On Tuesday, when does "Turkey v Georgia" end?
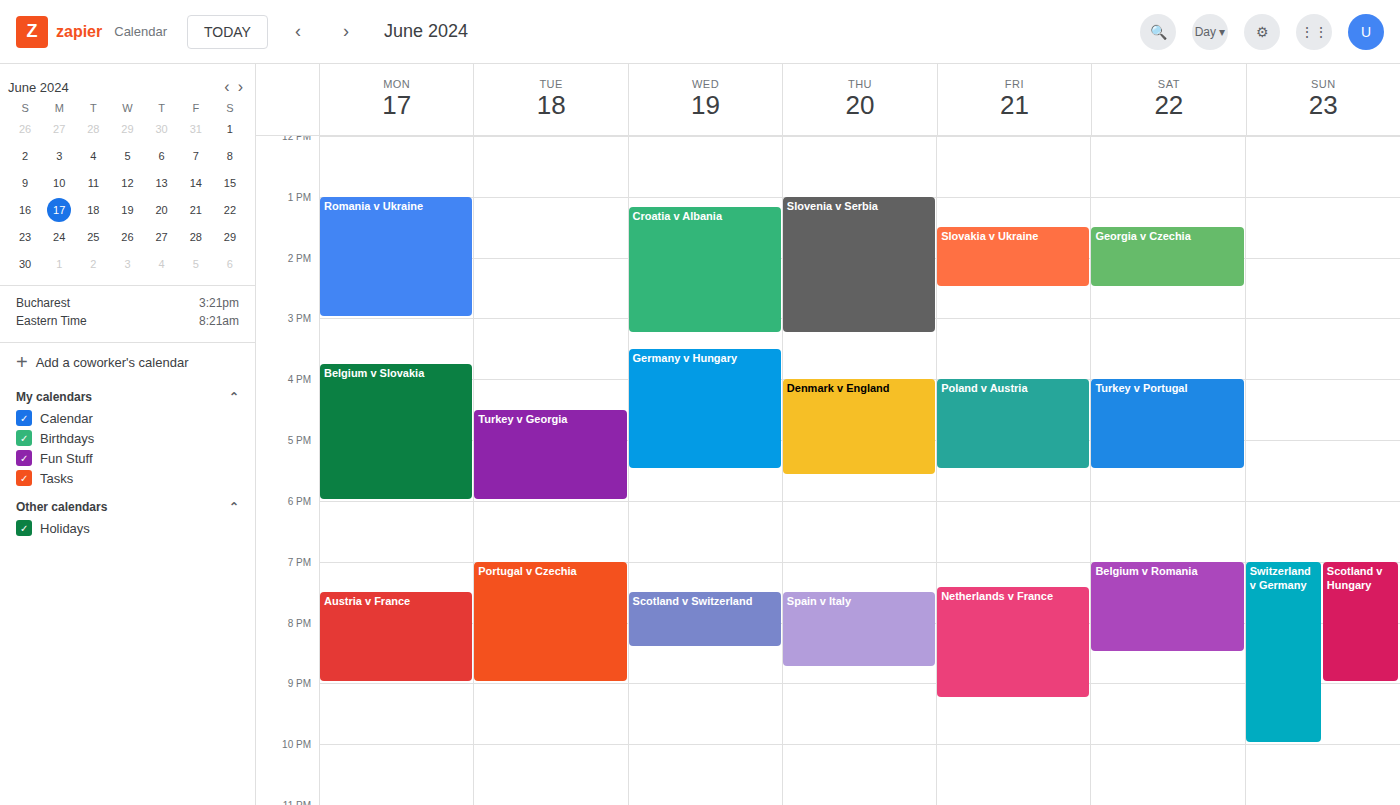
6:00 PM